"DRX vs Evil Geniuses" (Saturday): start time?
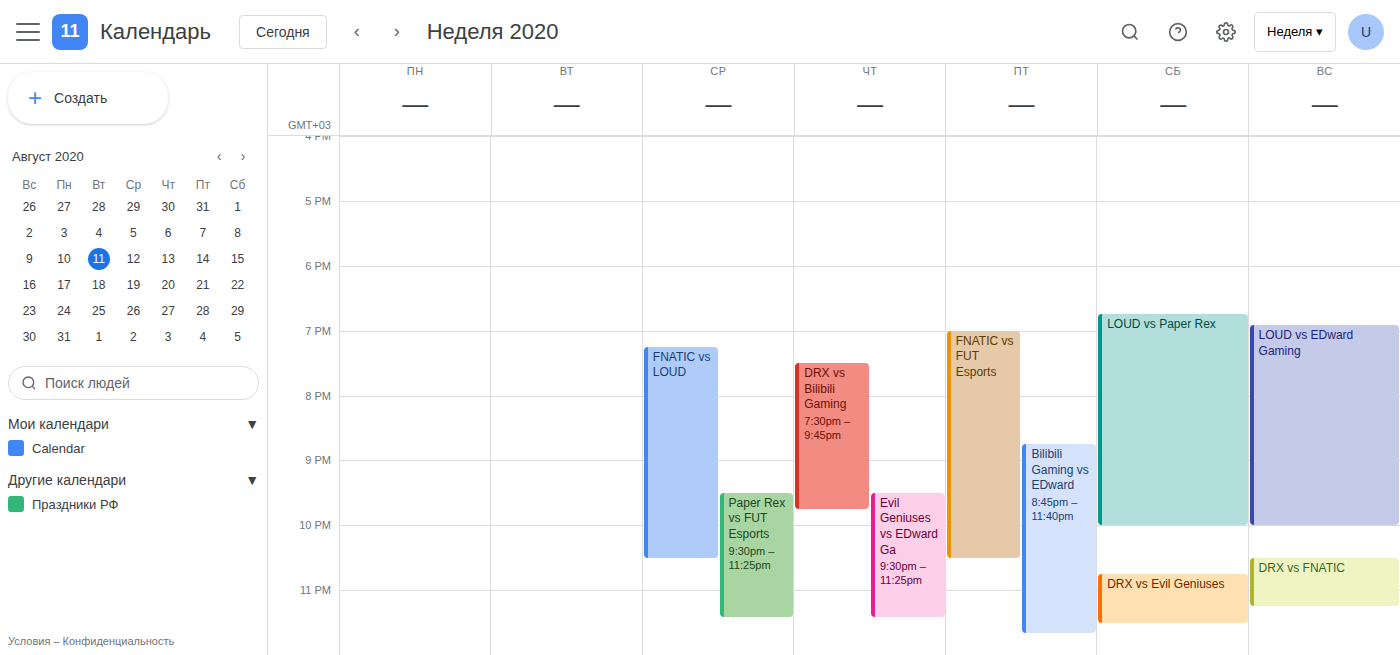
10:45 PM